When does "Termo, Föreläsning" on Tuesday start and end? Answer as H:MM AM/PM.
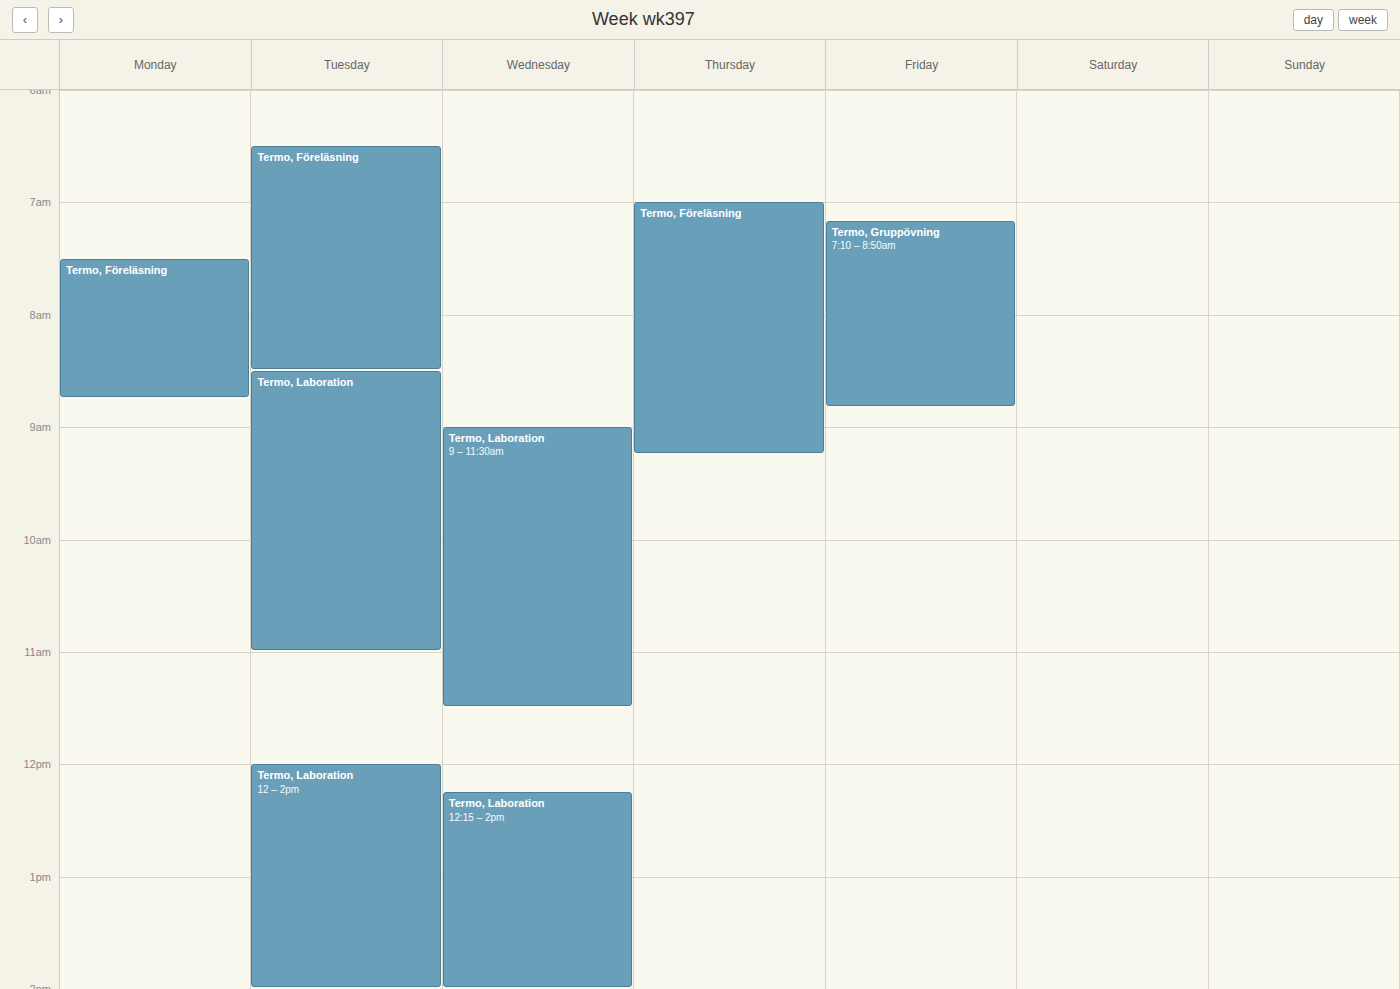
6:30 AM to 8:30 AM